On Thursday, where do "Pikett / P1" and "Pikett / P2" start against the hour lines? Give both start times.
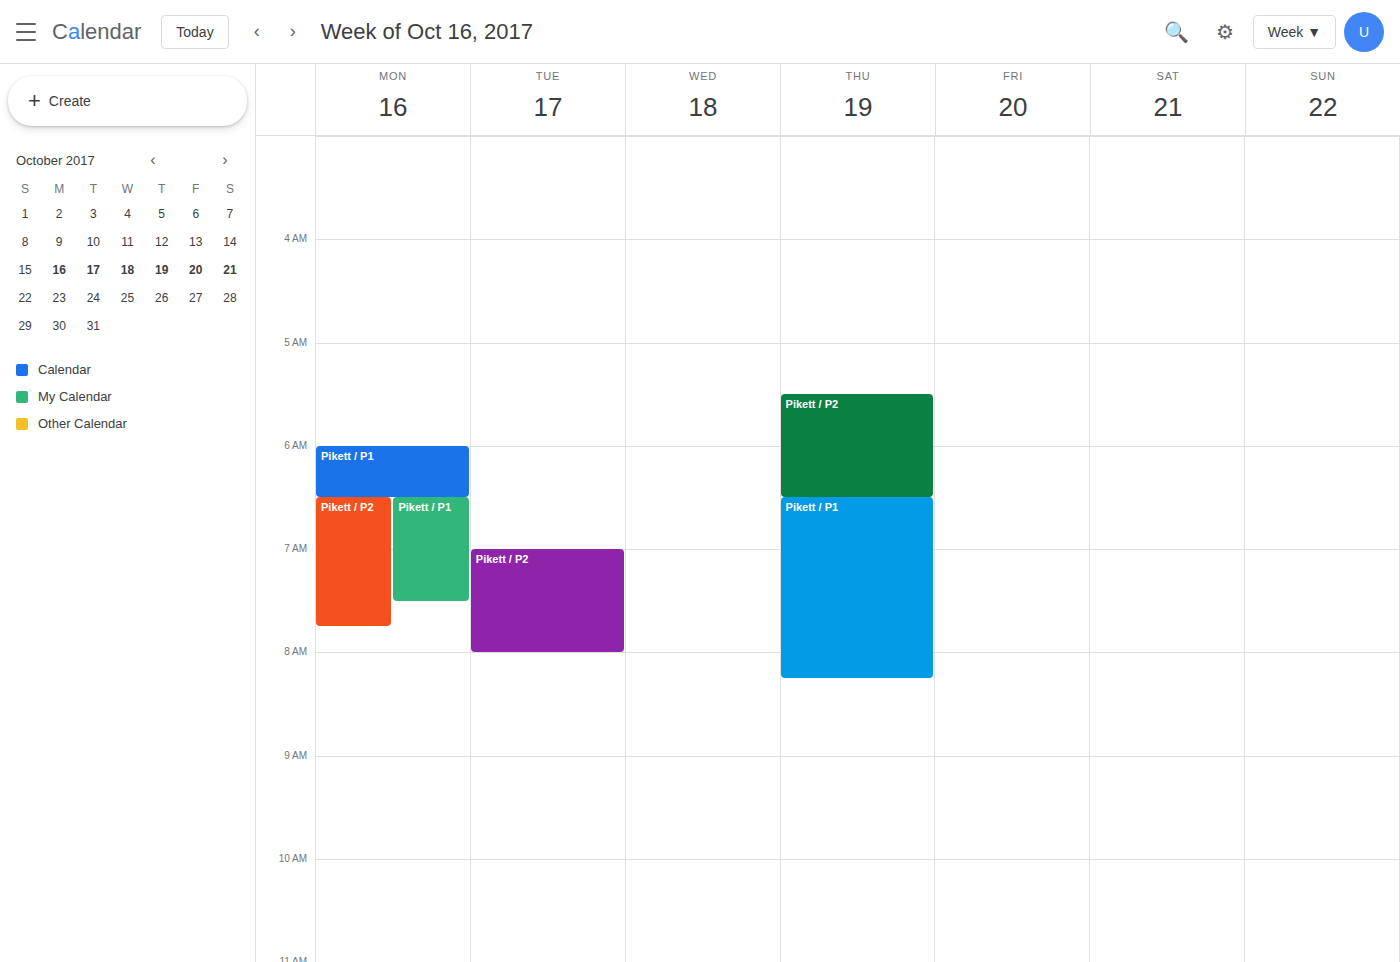
"Pikett / P1": 6:30 AM, halfway between the 6 AM and 7 AM lines. "Pikett / P2": 5:30 AM, halfway between the 5 AM and 6 AM lines.